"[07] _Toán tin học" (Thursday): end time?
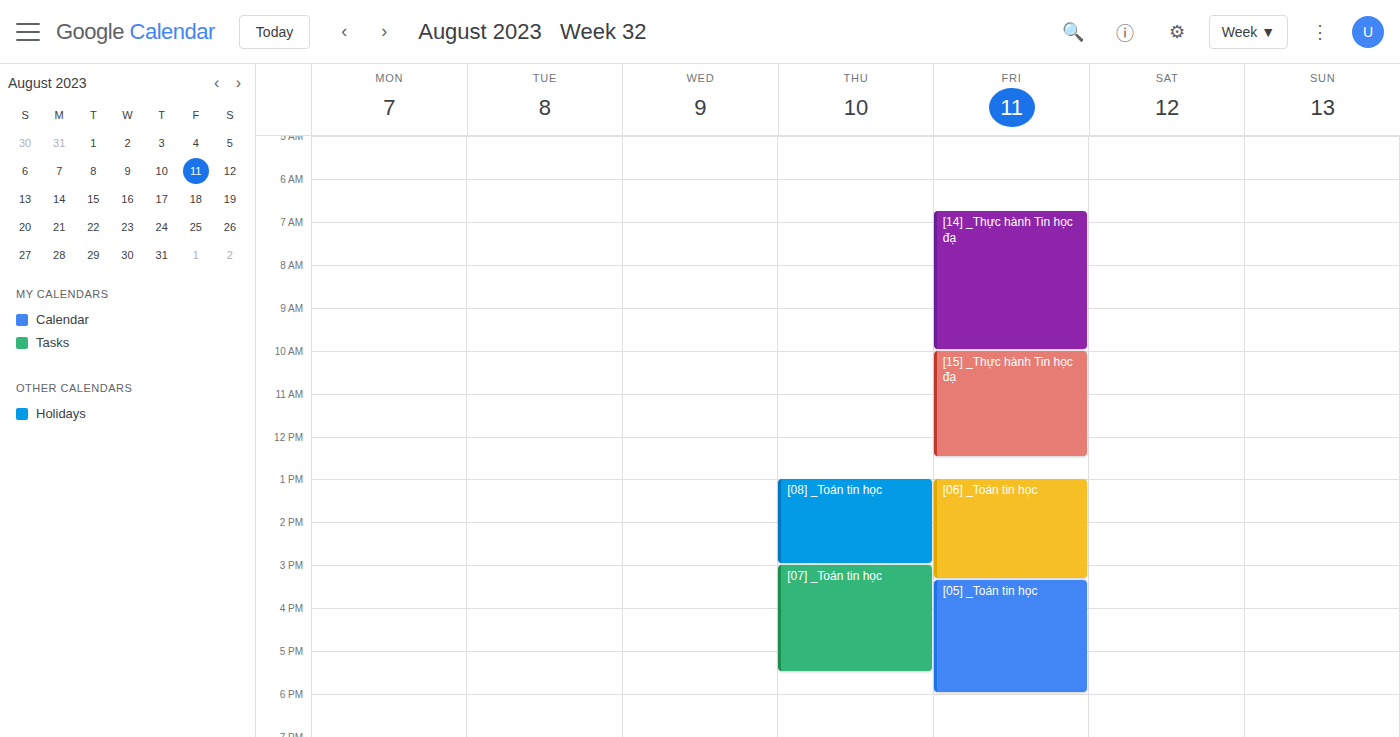
5:30 PM